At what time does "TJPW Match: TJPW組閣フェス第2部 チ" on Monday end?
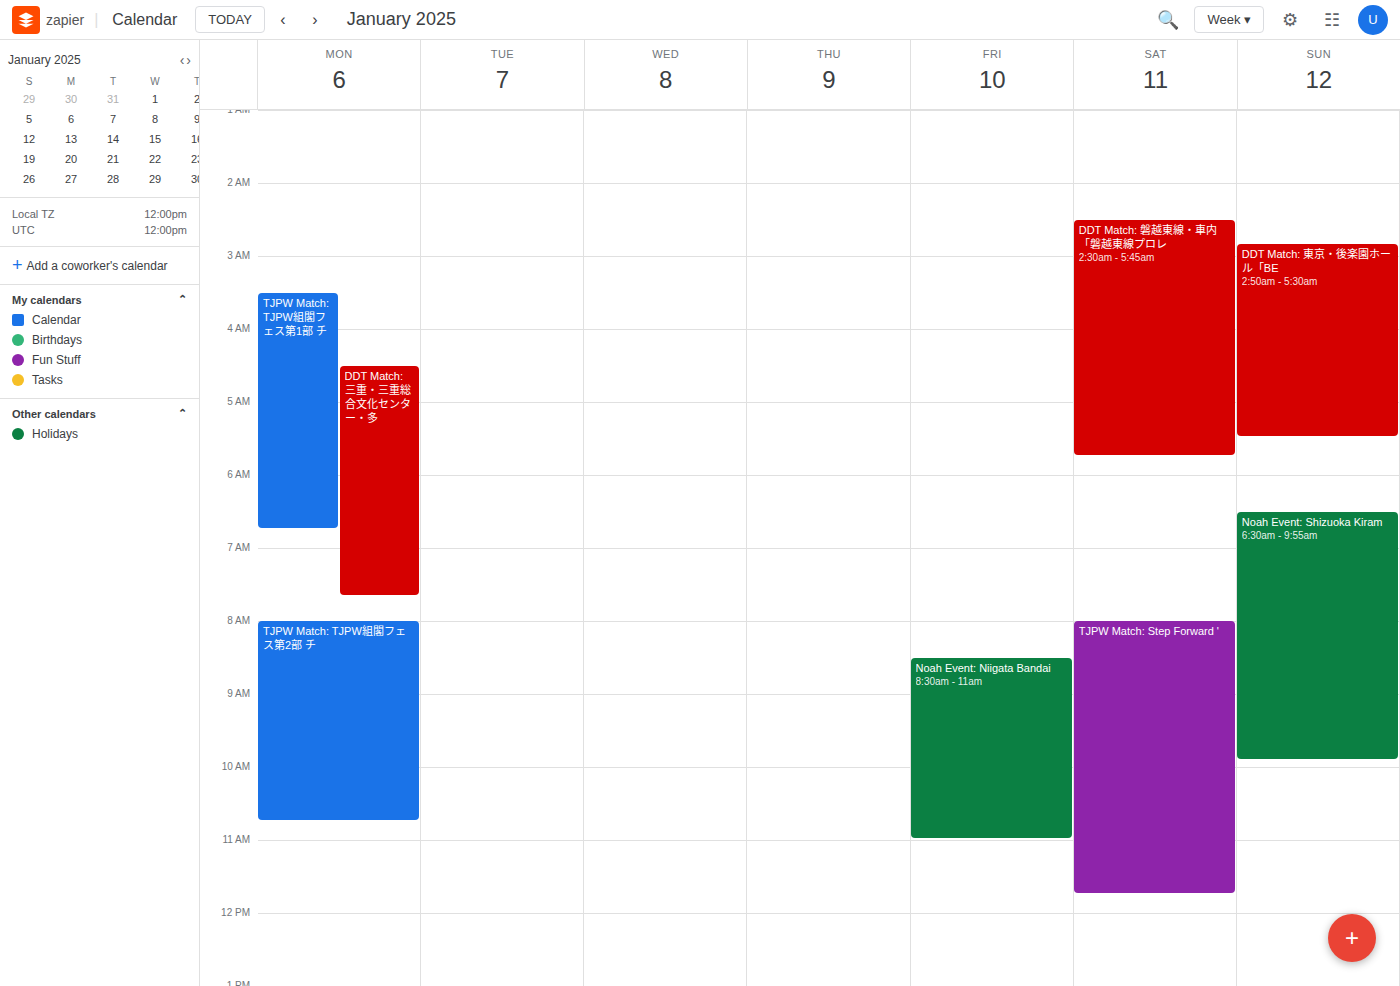
10:45 AM